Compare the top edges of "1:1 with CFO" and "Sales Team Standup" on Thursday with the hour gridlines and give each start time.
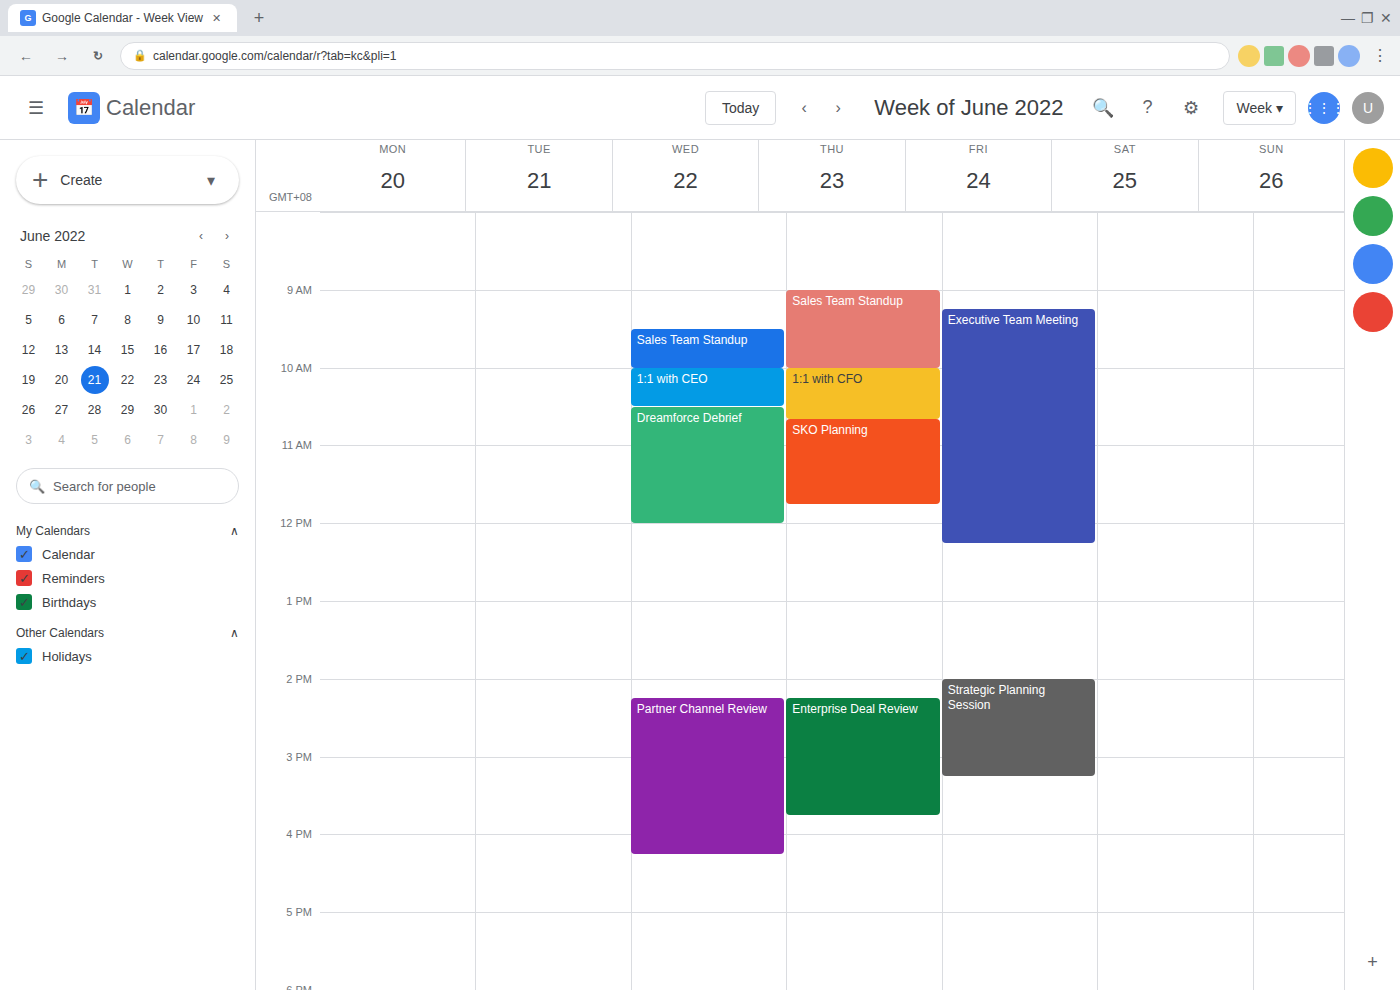
"1:1 with CFO": 10:00 AM, exactly on the 10 AM line. "Sales Team Standup": 9:00 AM, exactly on the 9 AM line.